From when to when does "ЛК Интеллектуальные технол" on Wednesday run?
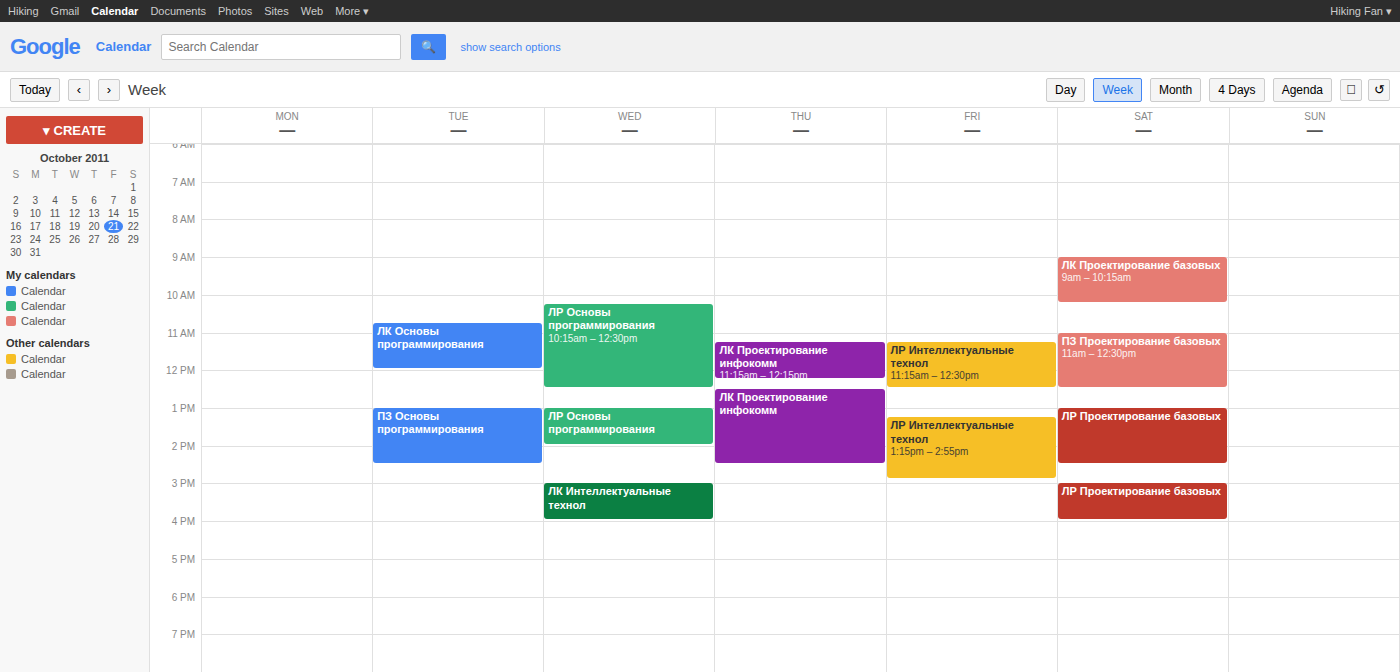
3:00 PM to 4:00 PM